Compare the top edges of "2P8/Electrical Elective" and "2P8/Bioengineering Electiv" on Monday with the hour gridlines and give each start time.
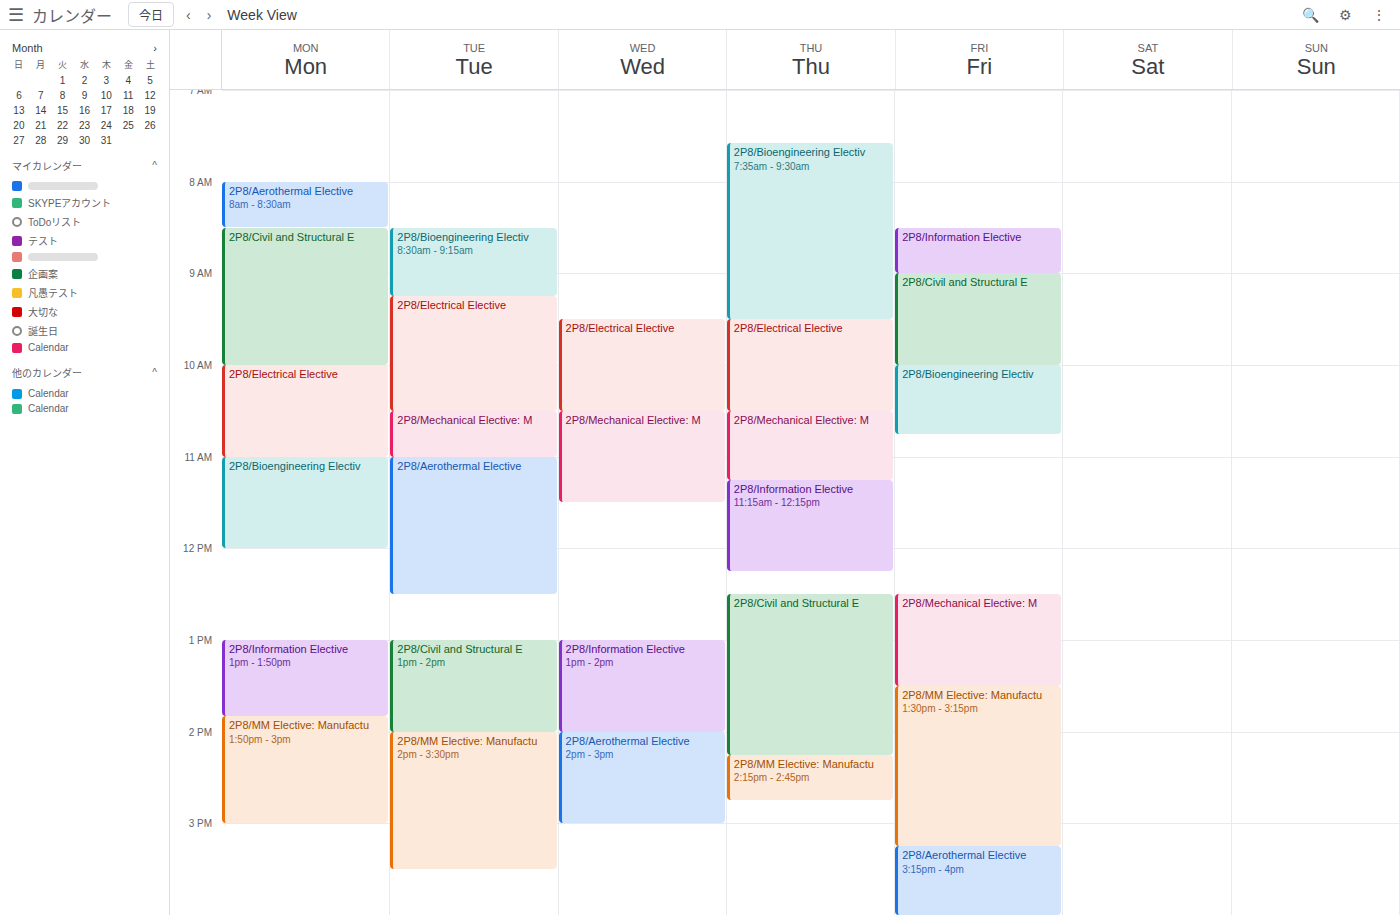
"2P8/Electrical Elective": 10:00 AM, exactly on the 10 AM line. "2P8/Bioengineering Electiv": 11:00 AM, exactly on the 11 AM line.